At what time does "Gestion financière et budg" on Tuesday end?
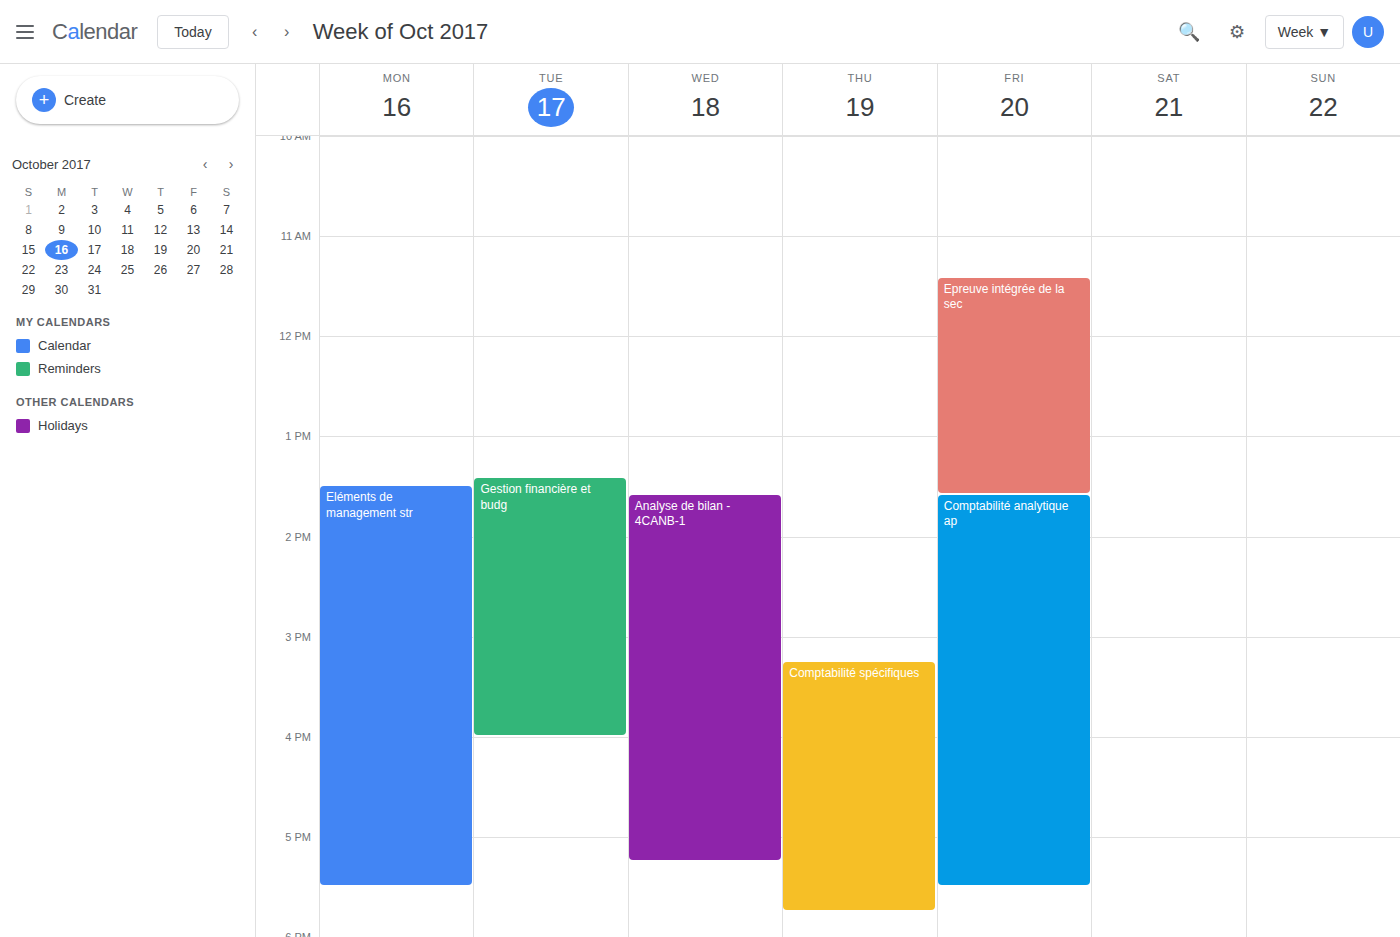
4:00 PM